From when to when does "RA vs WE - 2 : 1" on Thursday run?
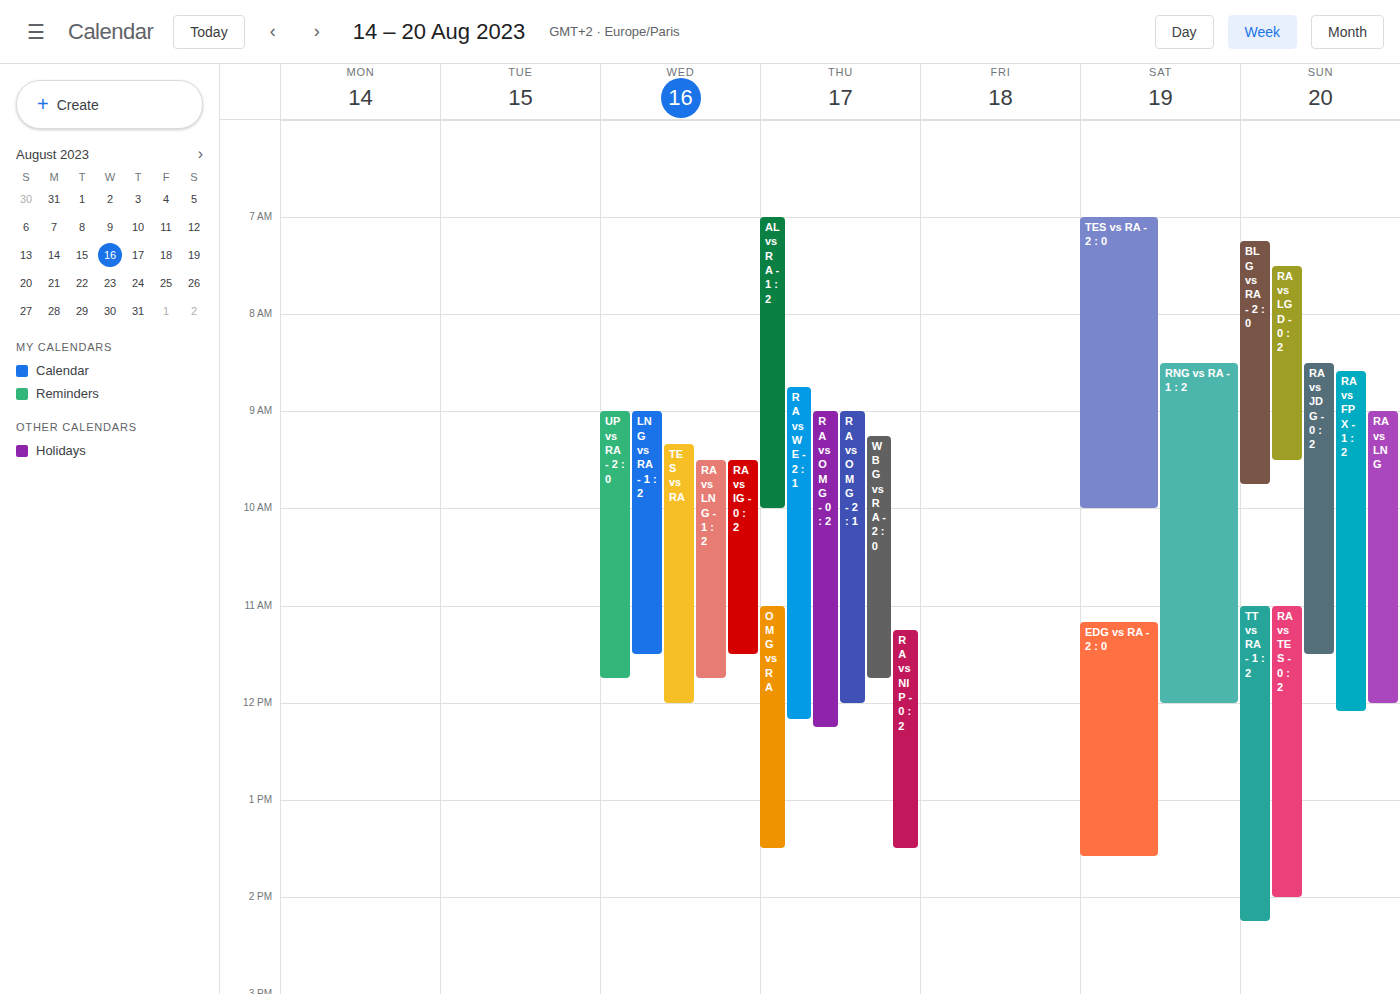
8:45 AM to 12:10 PM